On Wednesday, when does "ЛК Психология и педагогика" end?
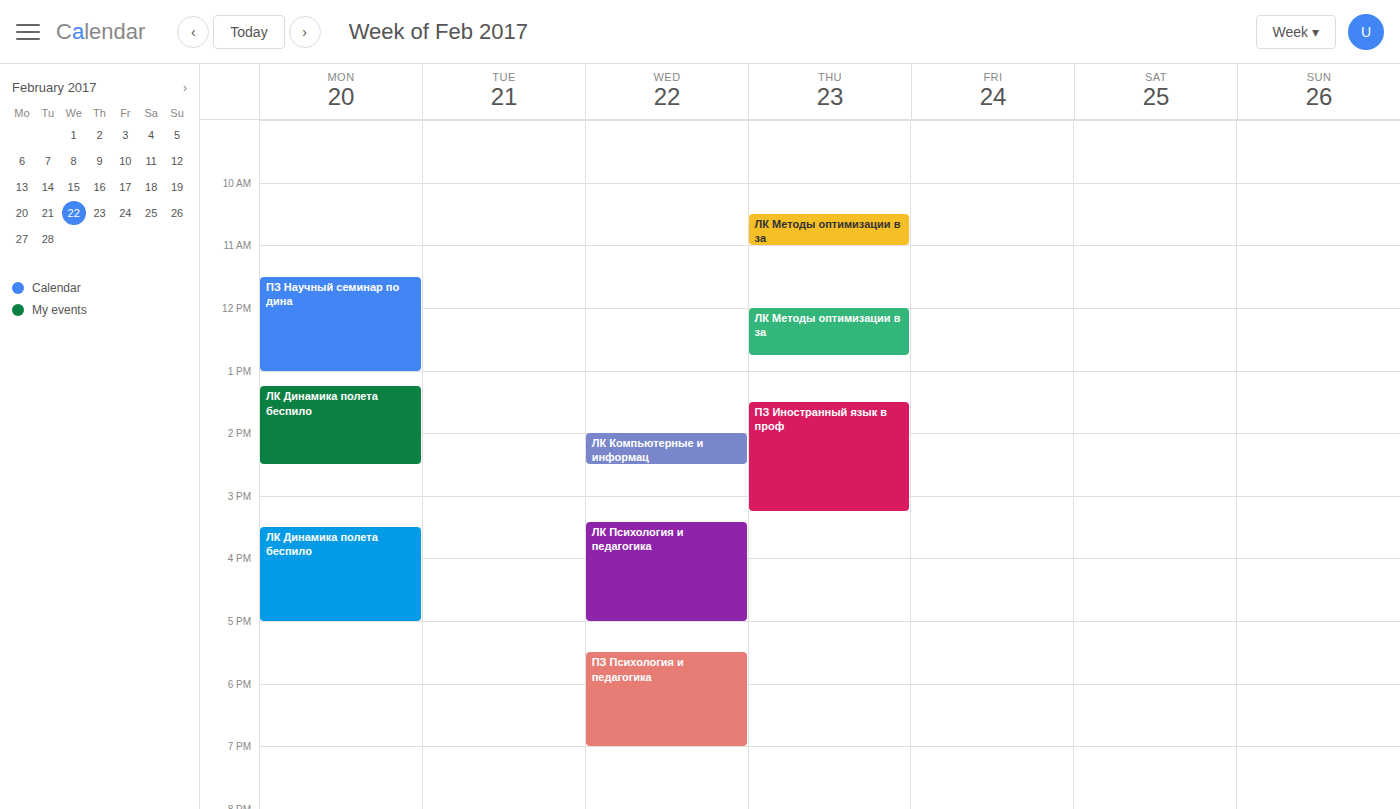
5:00 PM